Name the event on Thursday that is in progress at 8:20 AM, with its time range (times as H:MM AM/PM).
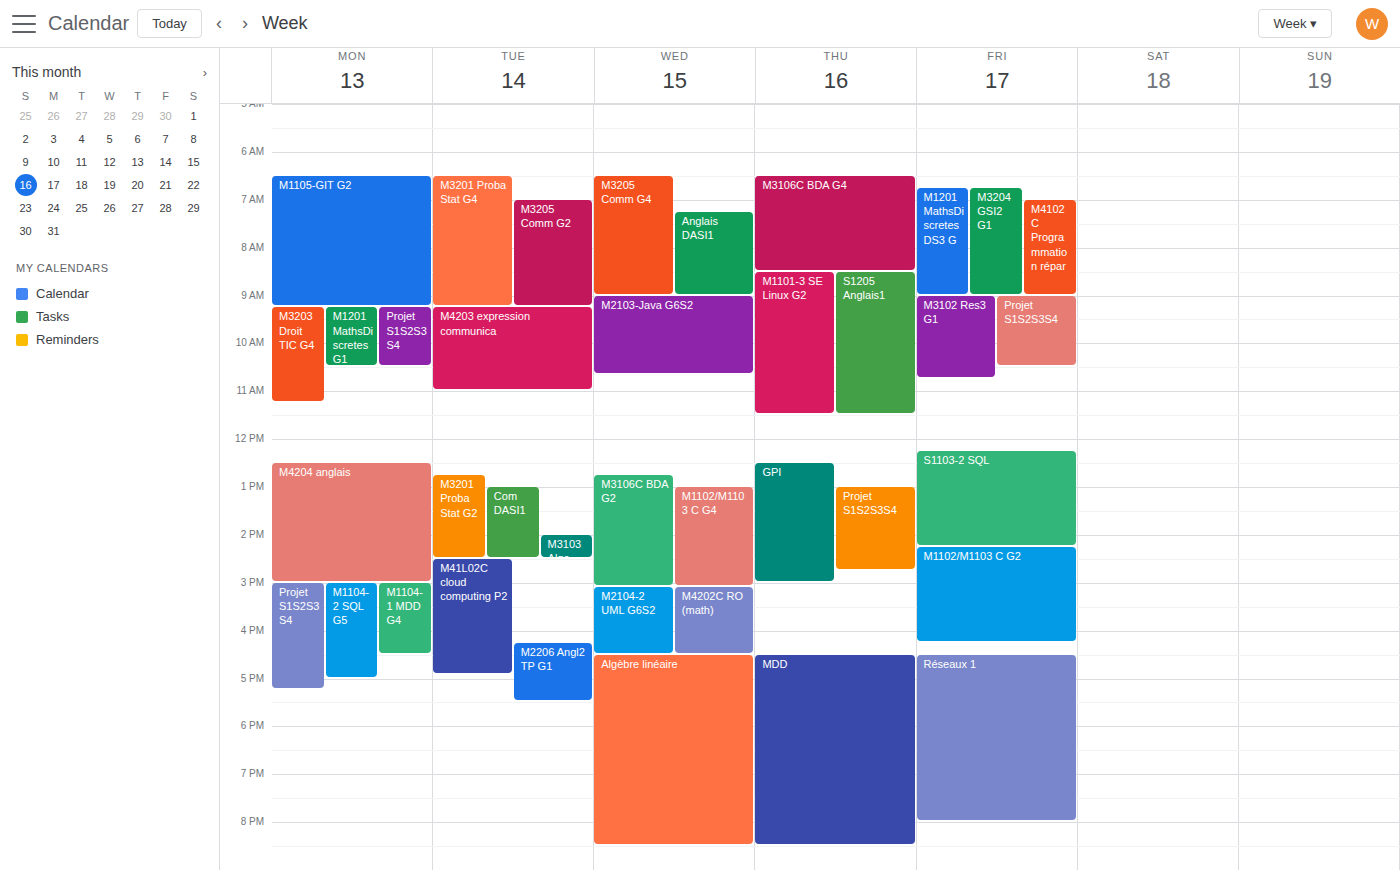
"M3106C BDA G4", 6:30 AM to 8:30 AM